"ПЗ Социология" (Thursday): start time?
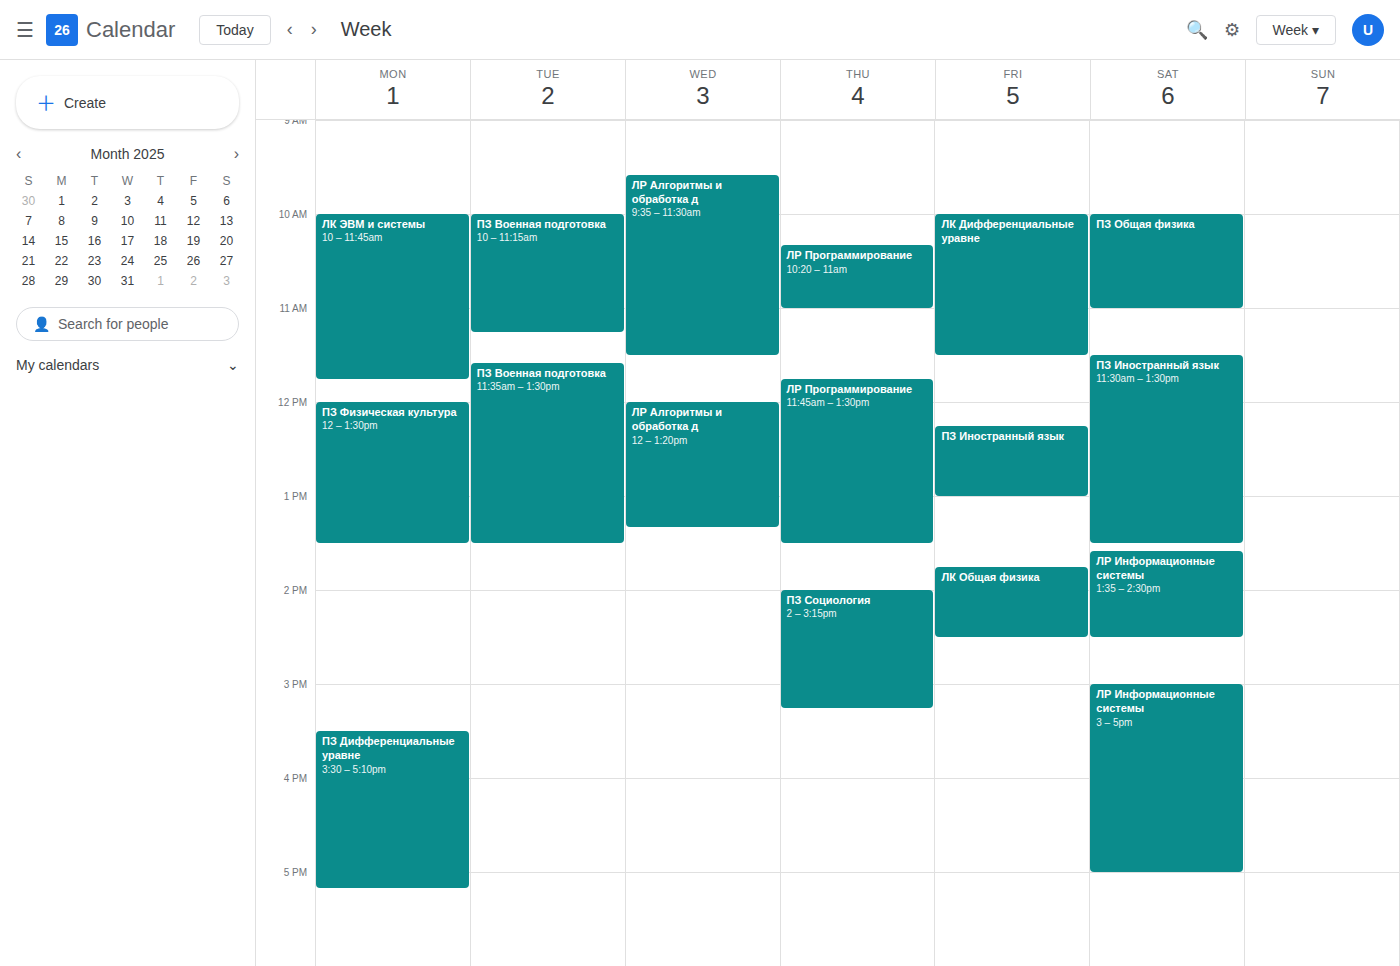
2:00 PM